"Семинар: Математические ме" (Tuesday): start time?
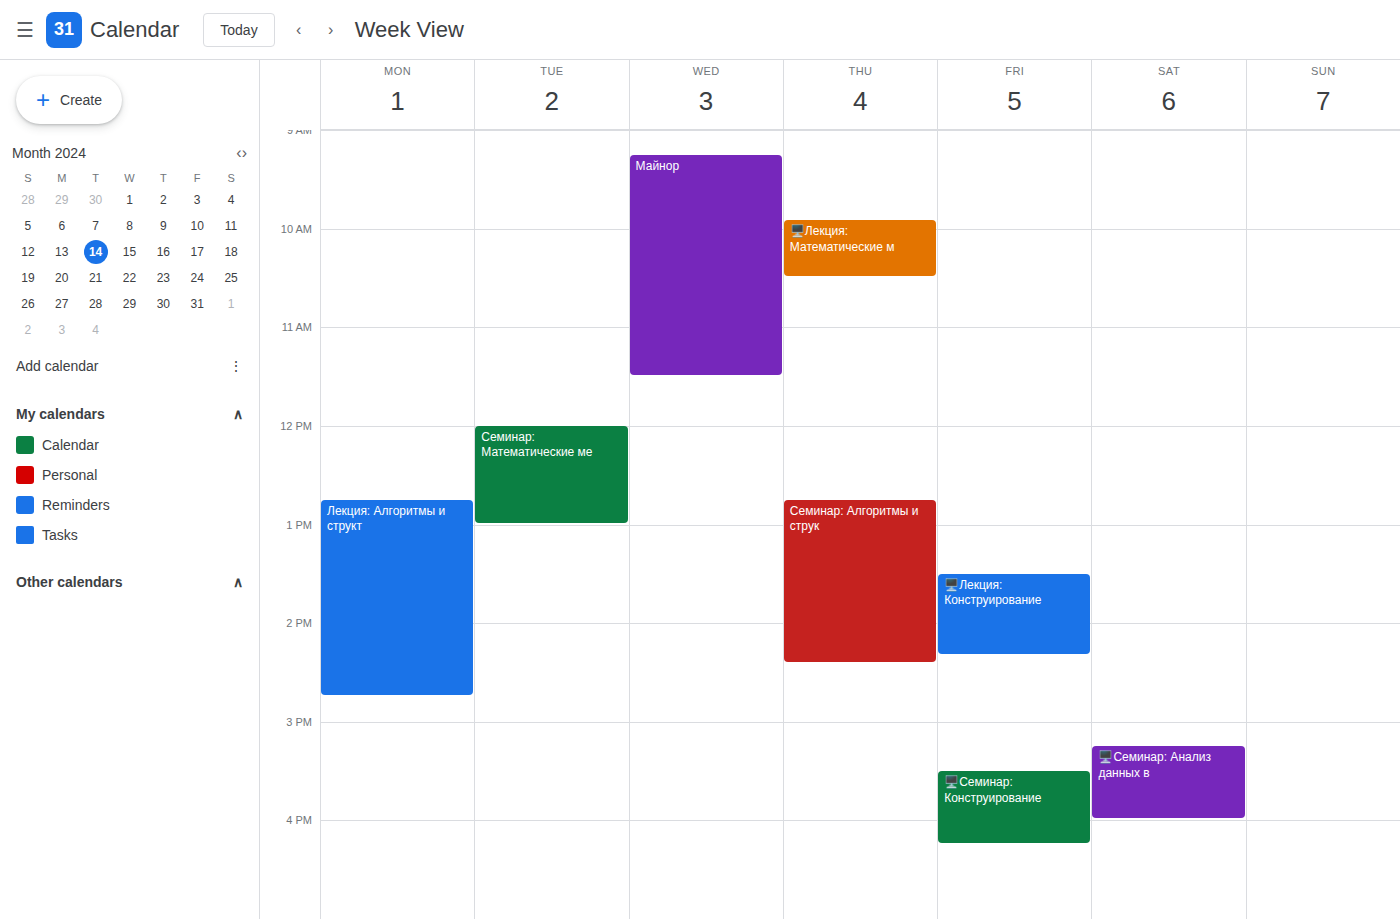
12:00 PM